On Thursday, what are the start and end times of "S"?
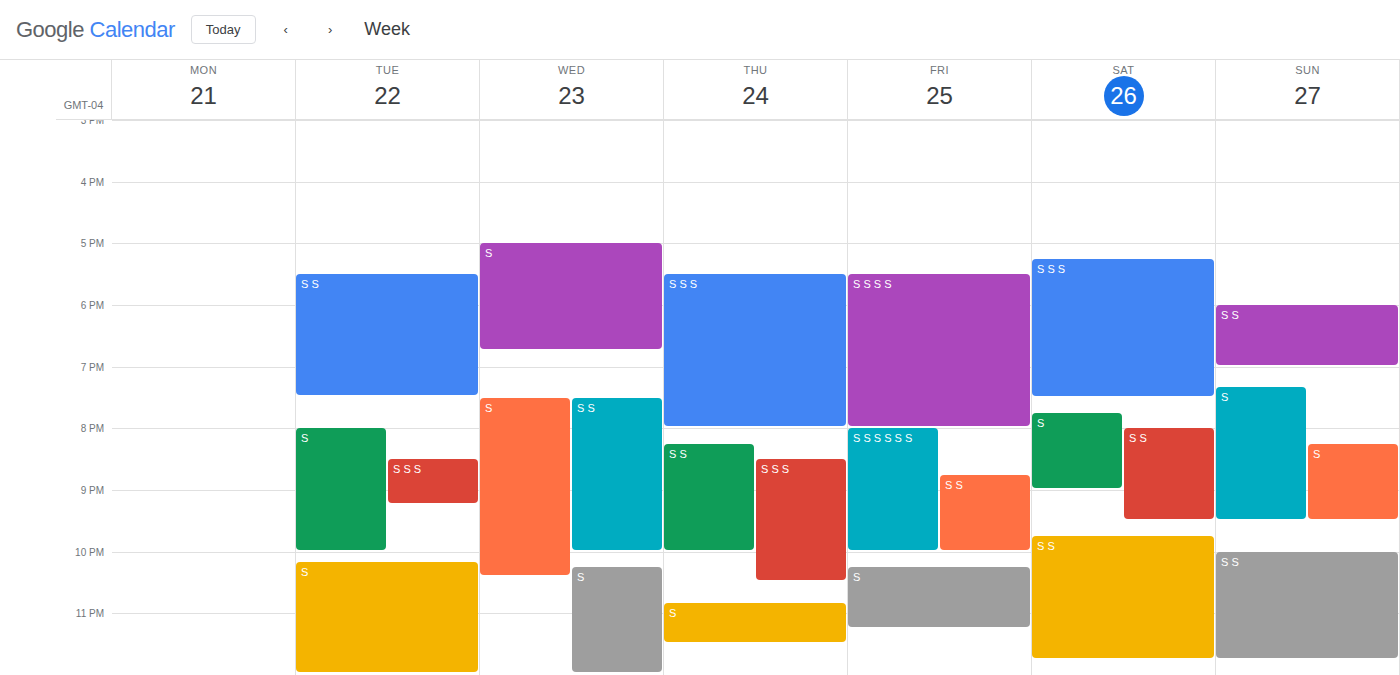
10:50 PM to 11:30 PM